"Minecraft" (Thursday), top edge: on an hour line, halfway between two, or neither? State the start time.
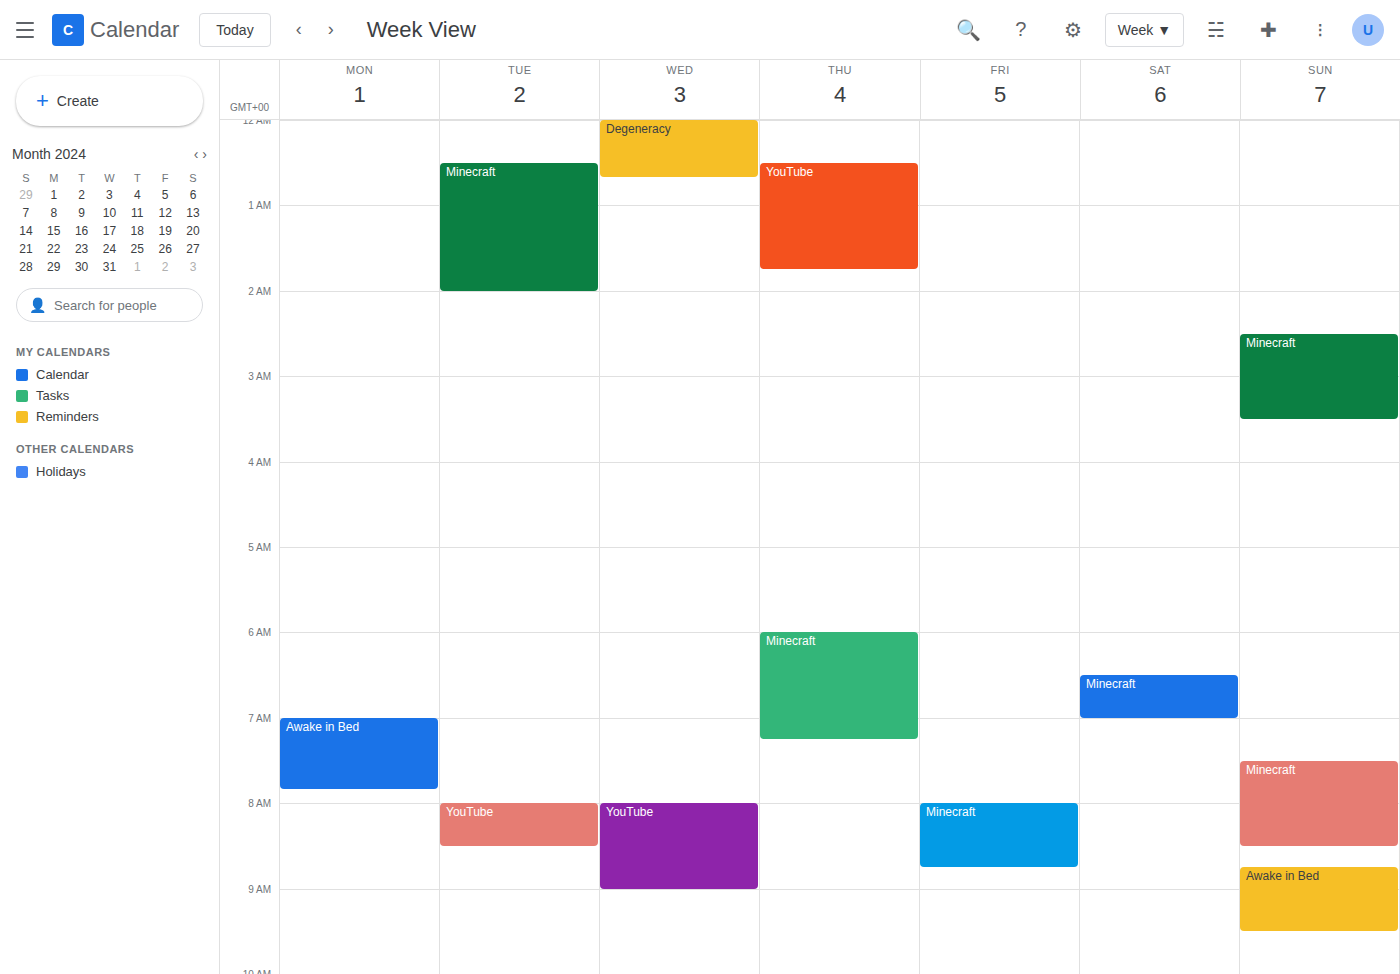
6:00 AM -- exactly on the 6 AM line.